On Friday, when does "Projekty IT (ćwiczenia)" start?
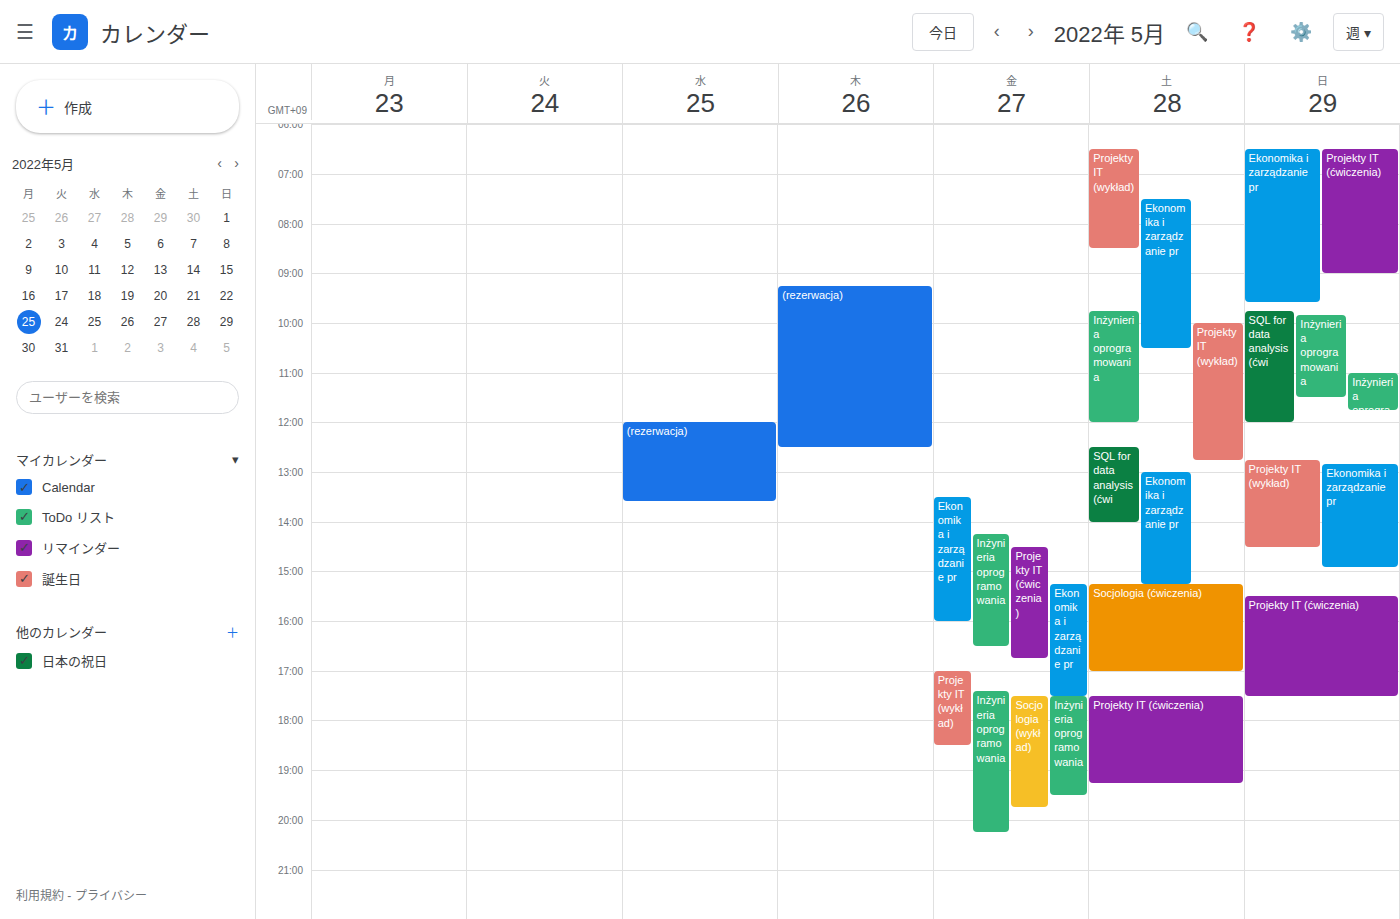
2:30 PM